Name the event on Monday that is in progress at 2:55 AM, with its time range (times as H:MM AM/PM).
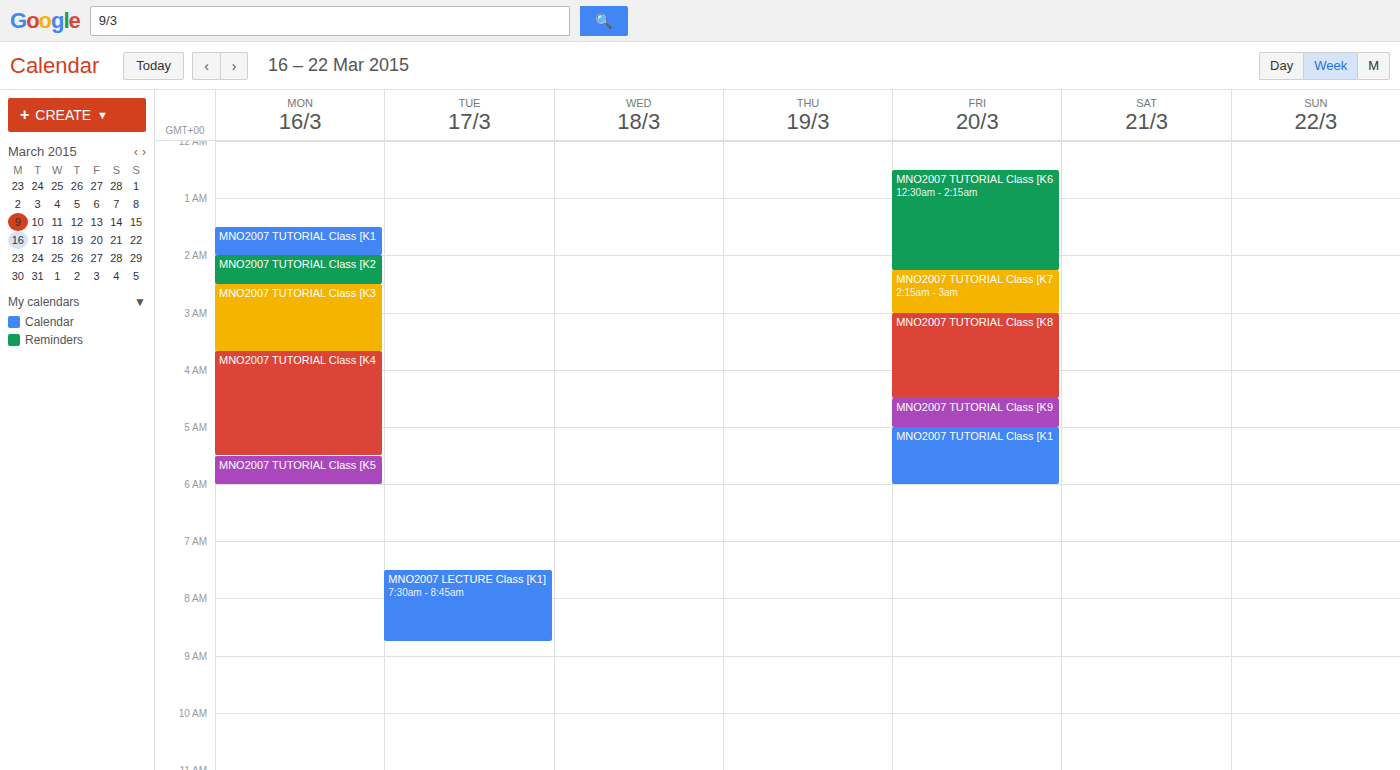
"MNO2007 TUTORIAL Class [K3", 2:30 AM to 3:40 AM